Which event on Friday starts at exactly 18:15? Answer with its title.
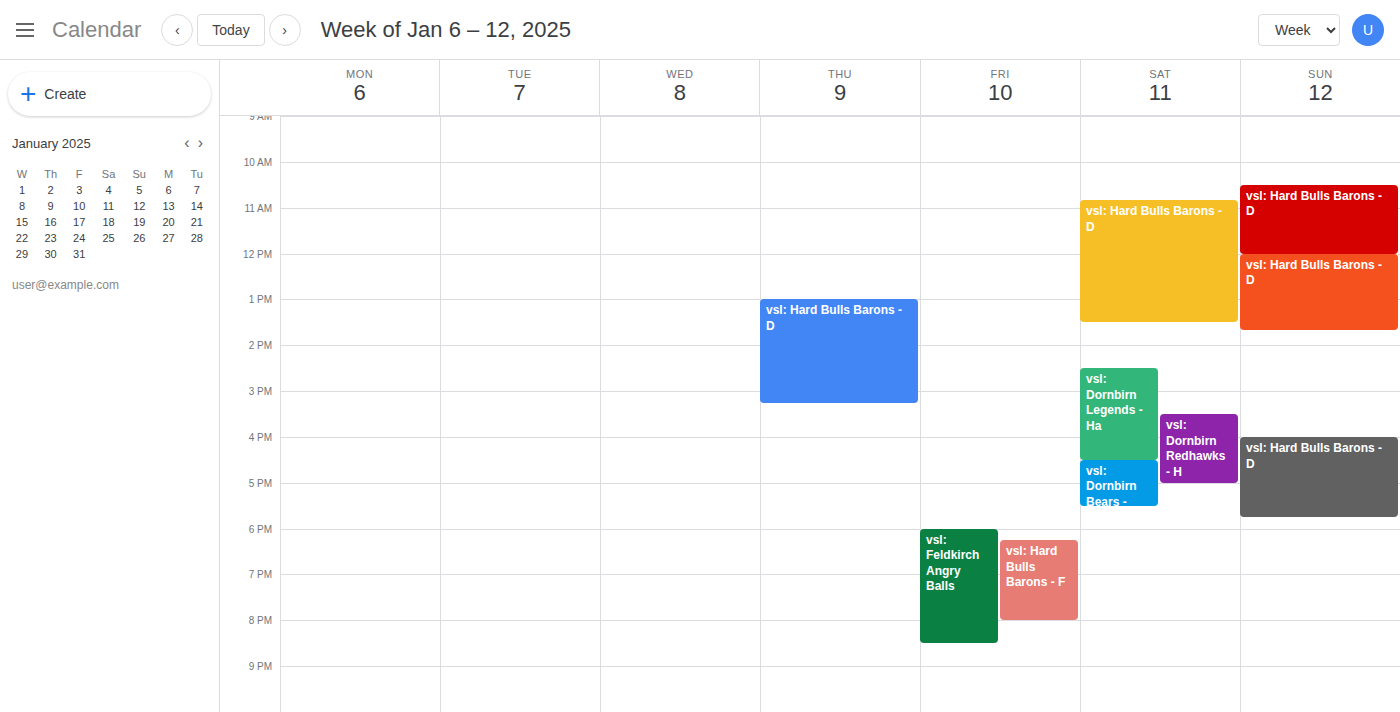
"vsl: Hard Bulls Barons - F"